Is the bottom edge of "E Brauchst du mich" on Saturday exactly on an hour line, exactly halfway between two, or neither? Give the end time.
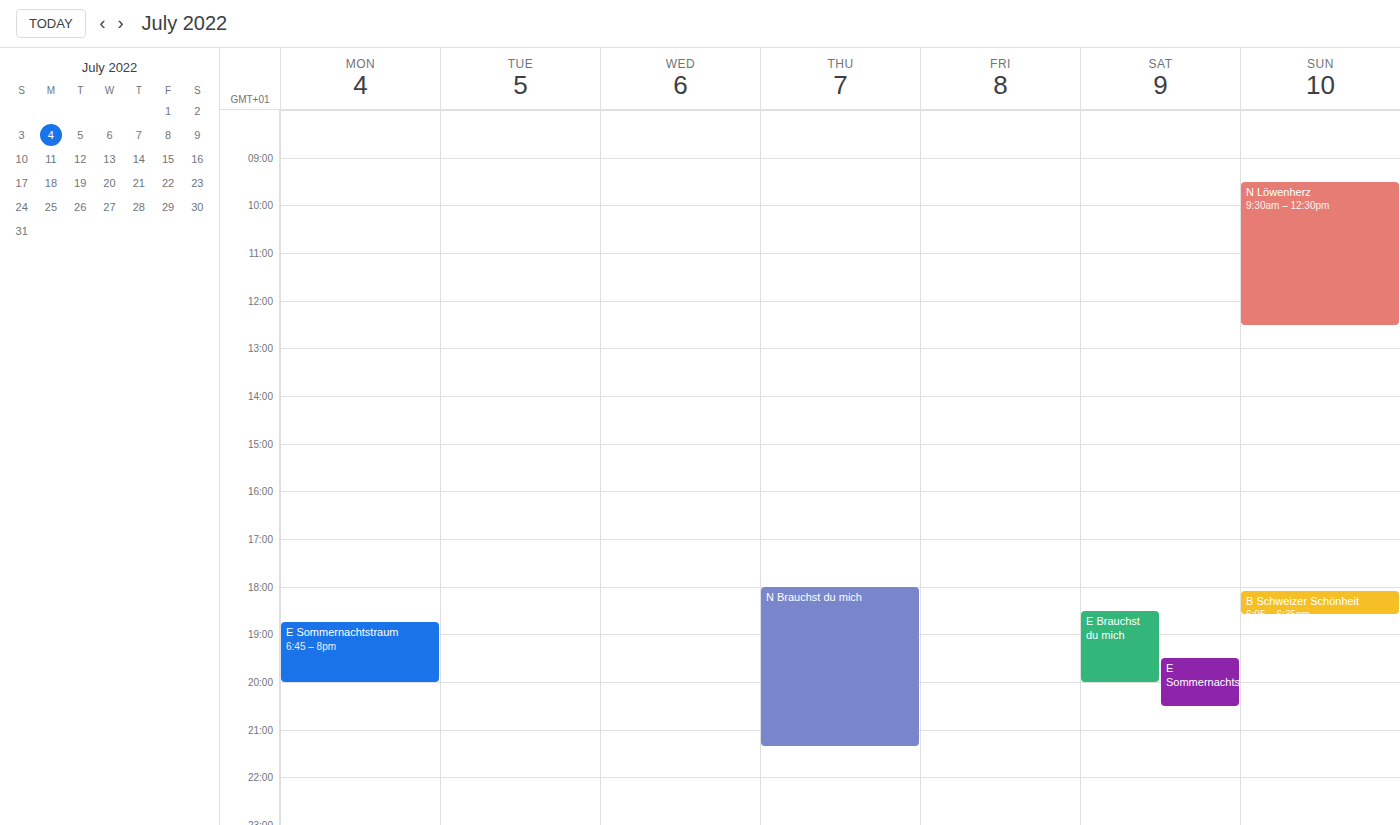
8:00 PM -- exactly on the 8 PM line.